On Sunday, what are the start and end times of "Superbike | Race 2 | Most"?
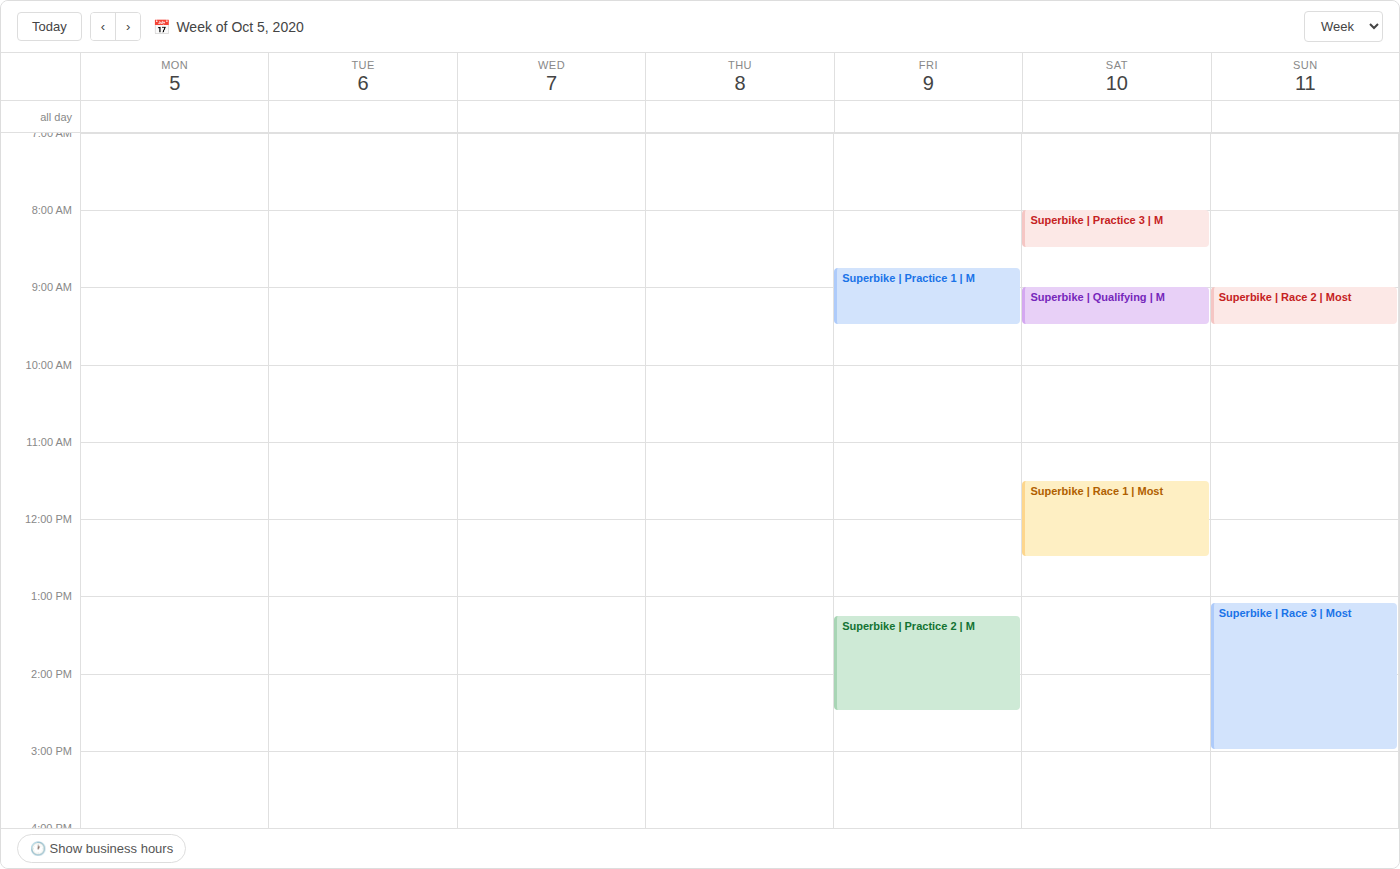
9:00 AM to 9:30 AM